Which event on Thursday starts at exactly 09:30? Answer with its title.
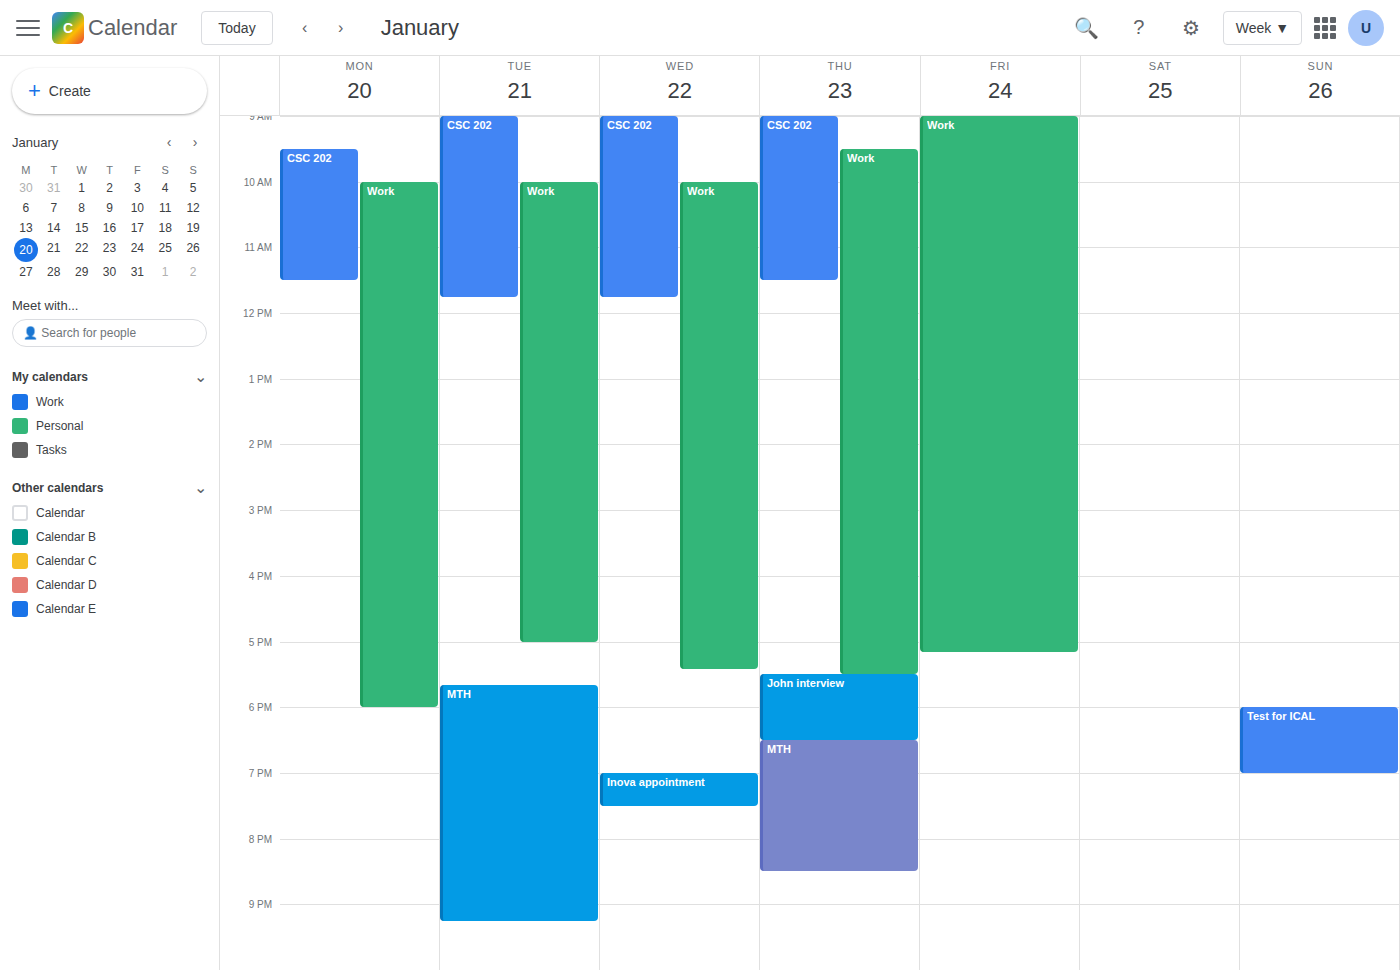
"Work"